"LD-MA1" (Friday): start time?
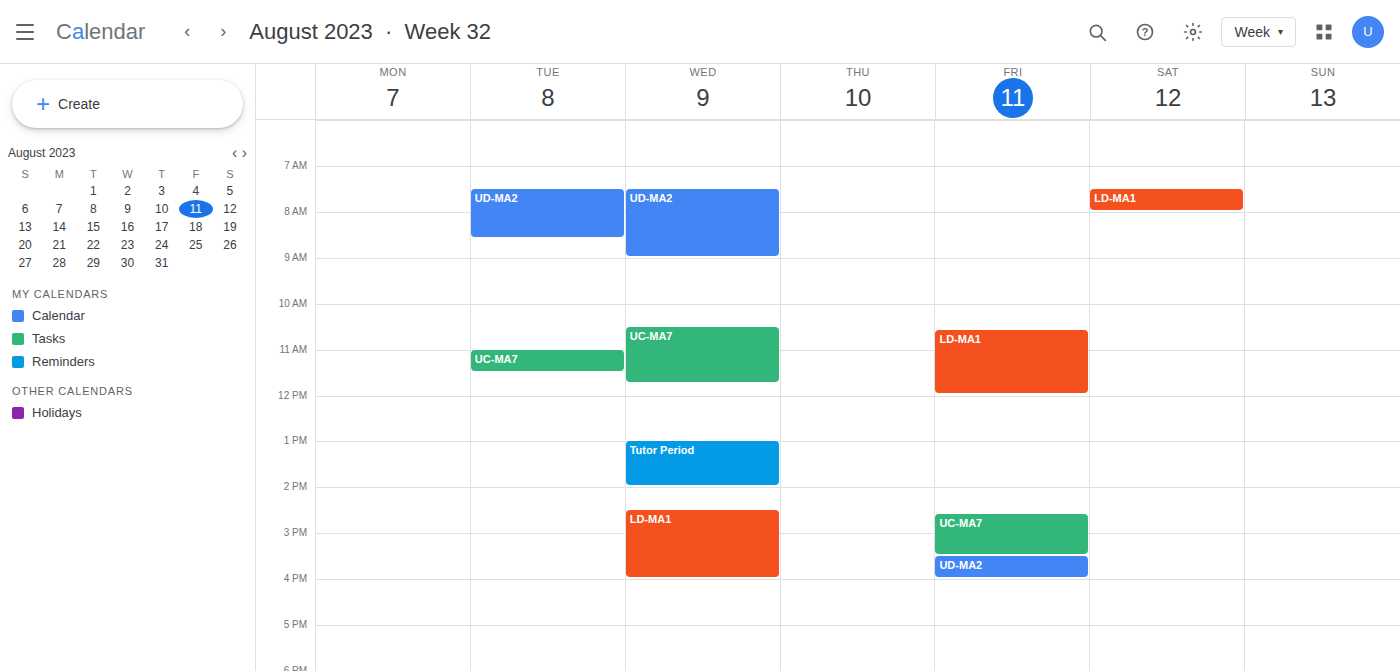
10:35 AM